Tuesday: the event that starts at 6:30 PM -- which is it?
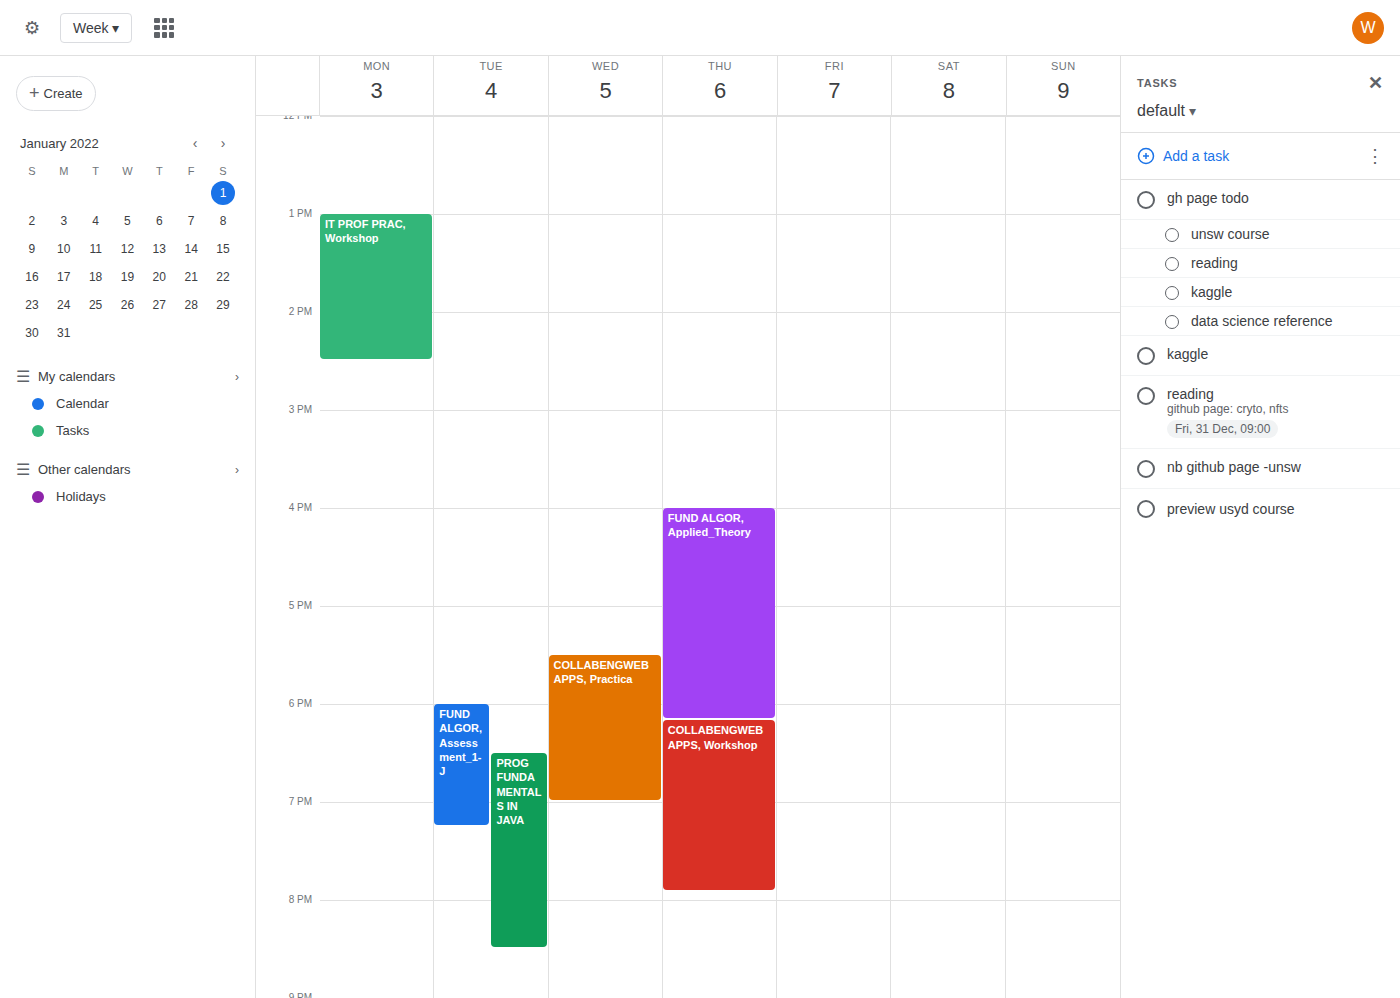
"PROG FUNDAMENTALS IN JAVA"